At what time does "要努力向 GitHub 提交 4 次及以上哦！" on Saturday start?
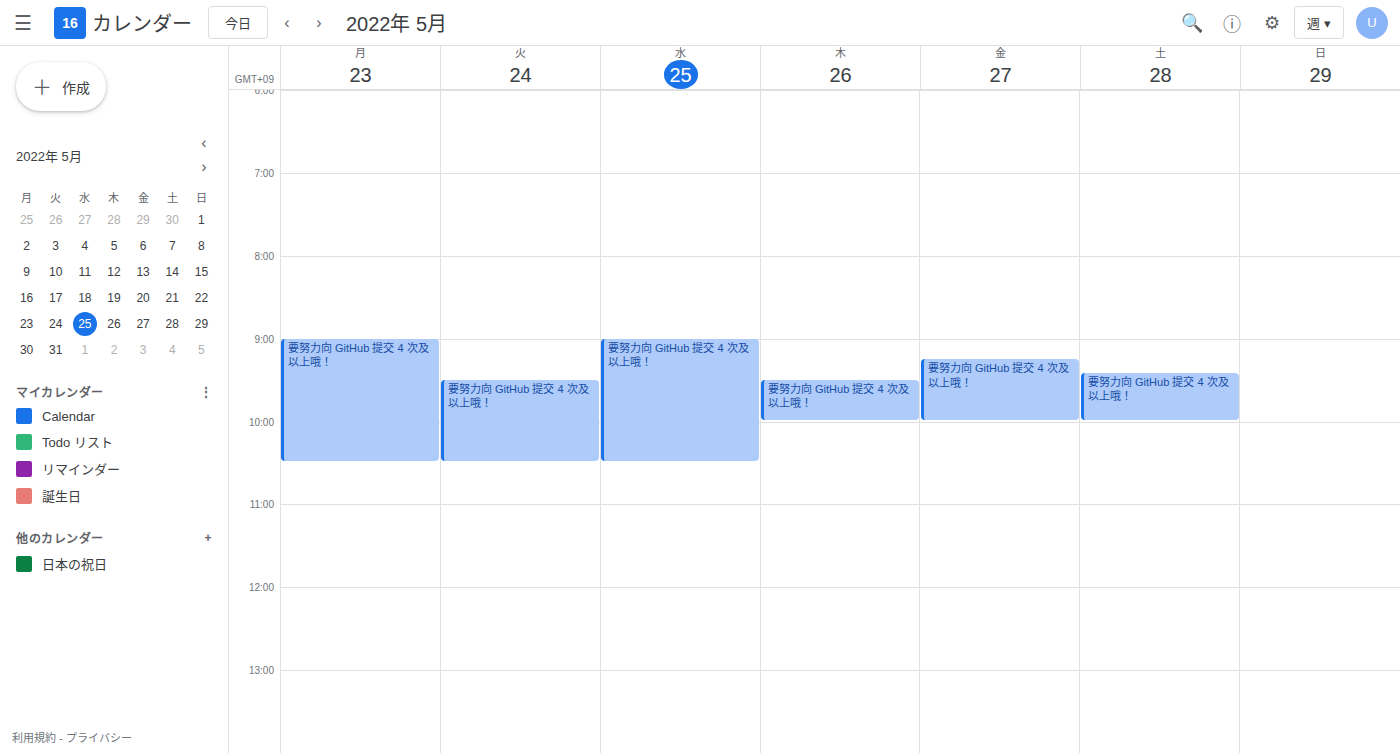
9:25 AM